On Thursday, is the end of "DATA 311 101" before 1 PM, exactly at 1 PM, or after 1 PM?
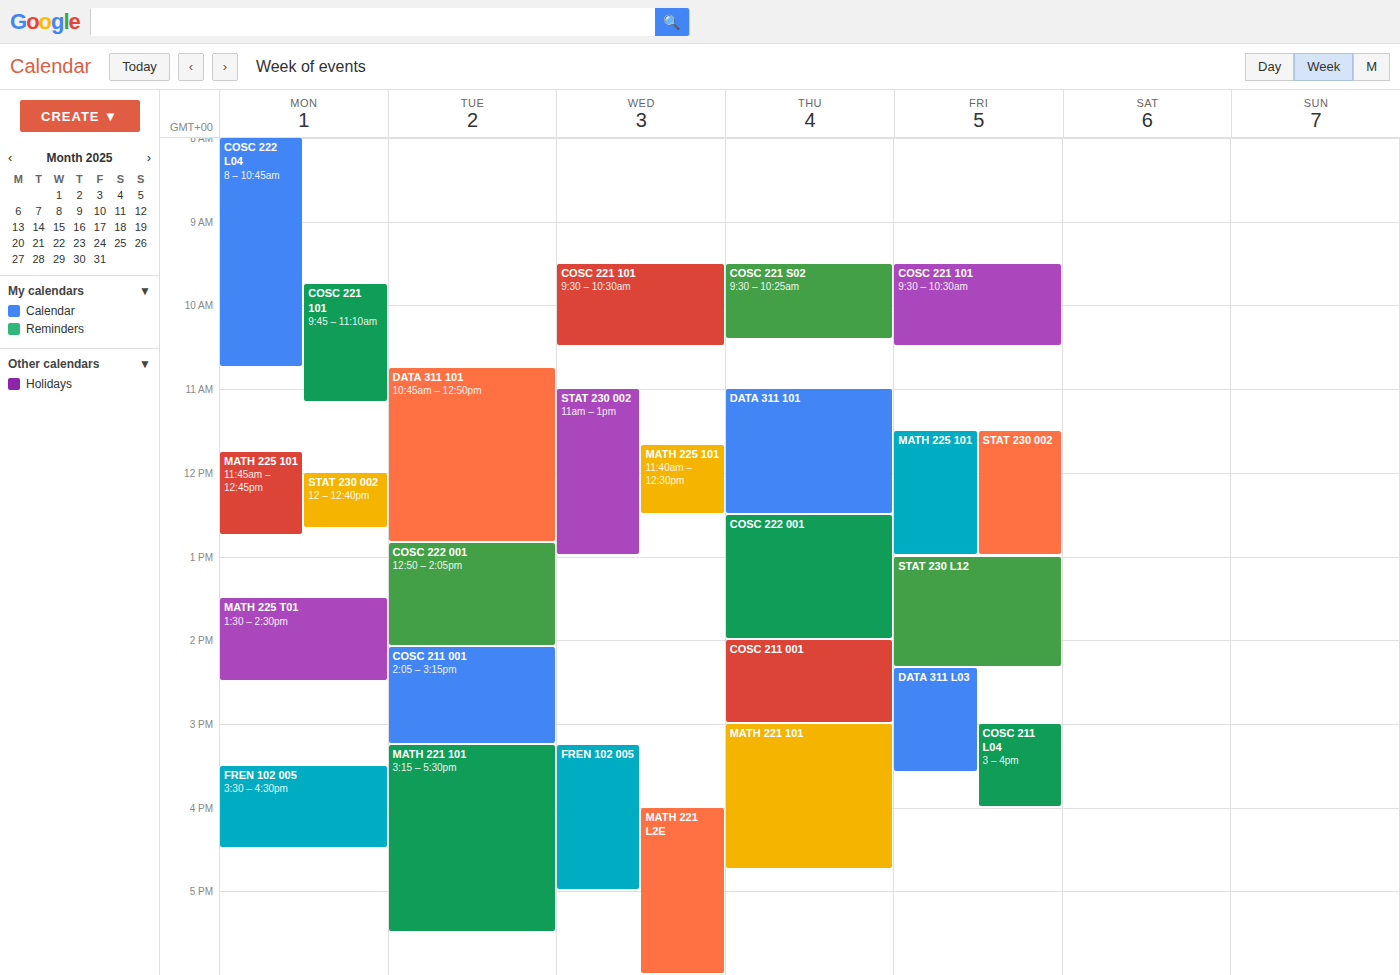
12:30 PM -- before 1 PM, 30 minutes above the 1 PM line.